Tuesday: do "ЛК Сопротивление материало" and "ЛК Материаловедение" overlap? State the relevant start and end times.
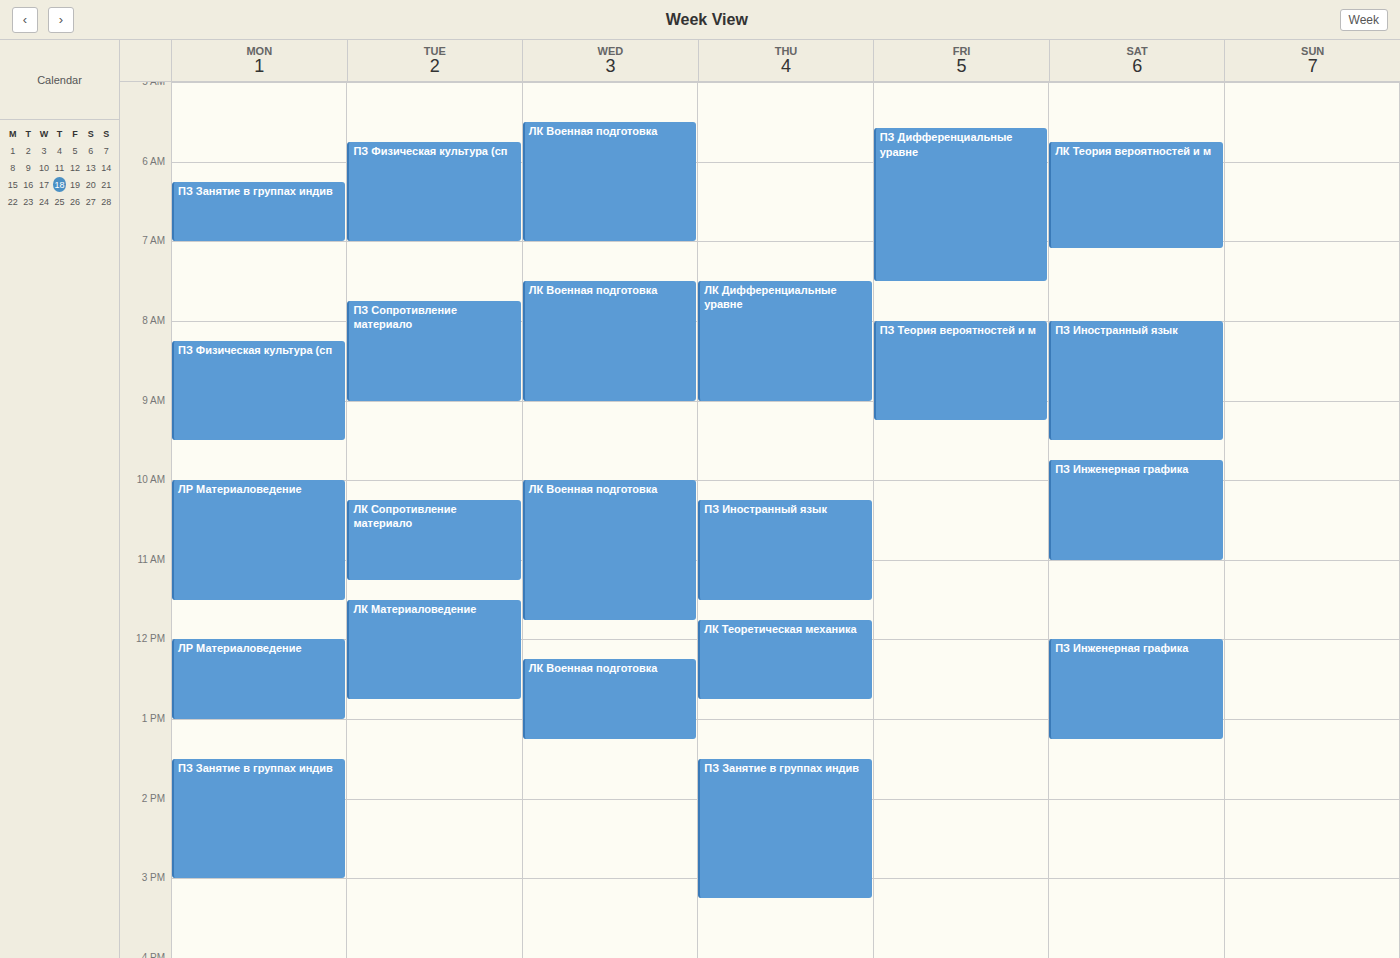
"ЛК Сопротивление материало" ends at 11:15 and "ЛК Материаловедение" starts at 11:30 -- no overlap.